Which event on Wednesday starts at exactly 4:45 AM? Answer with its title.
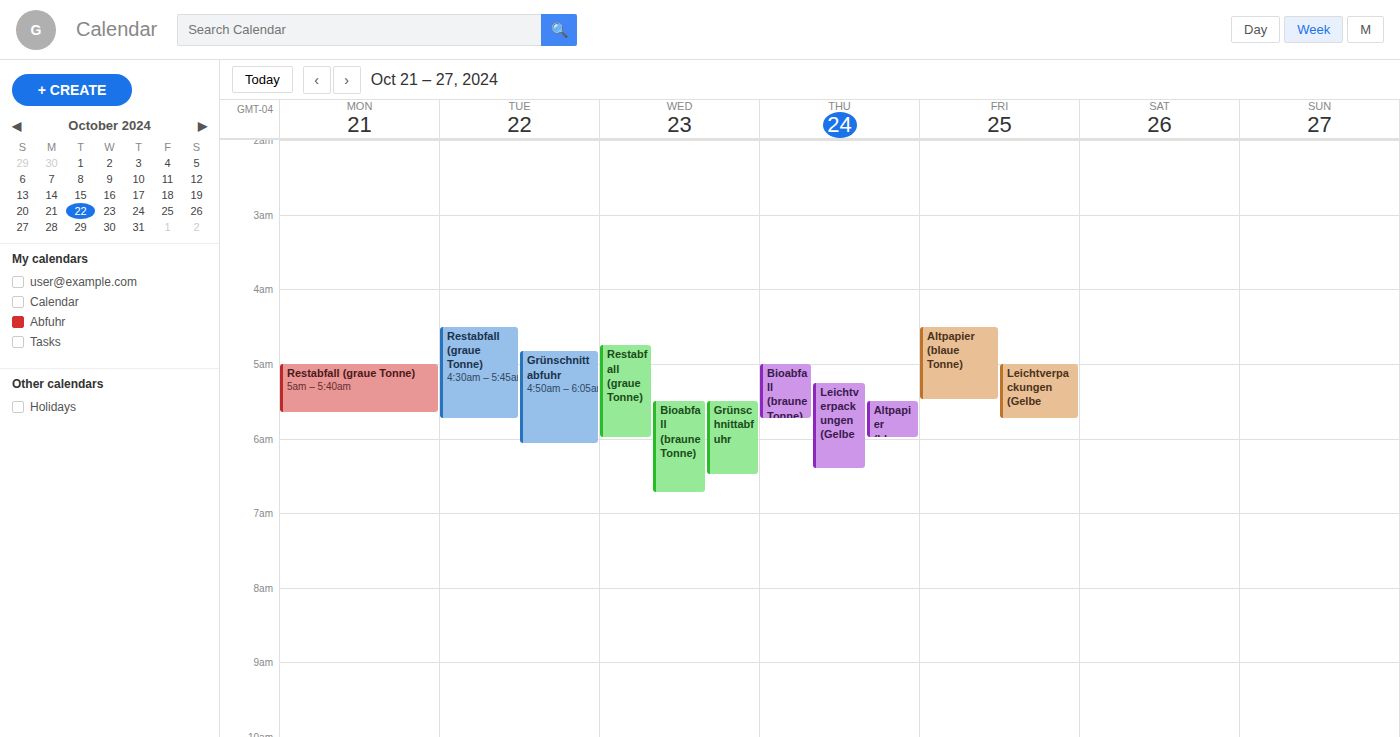
"Restabfall (graue Tonne)"